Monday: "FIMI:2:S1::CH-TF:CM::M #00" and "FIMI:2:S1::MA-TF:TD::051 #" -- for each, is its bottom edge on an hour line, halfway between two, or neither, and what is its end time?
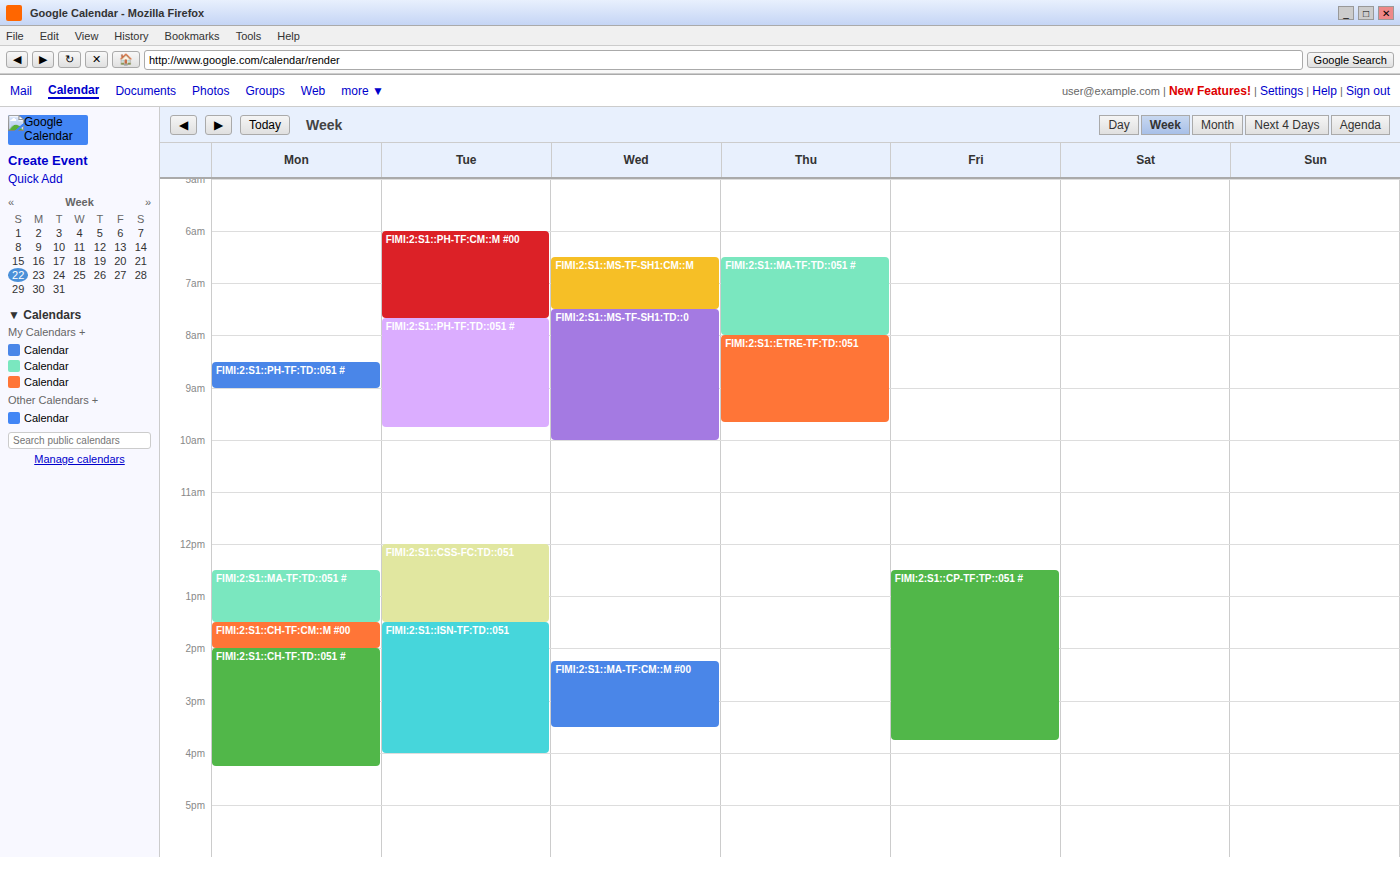
"FIMI:2:S1::CH-TF:CM::M #00": 2:00 PM, exactly on the 2 PM line. "FIMI:2:S1::MA-TF:TD::051 #": 1:30 PM, halfway between the 1 PM and 2 PM lines.